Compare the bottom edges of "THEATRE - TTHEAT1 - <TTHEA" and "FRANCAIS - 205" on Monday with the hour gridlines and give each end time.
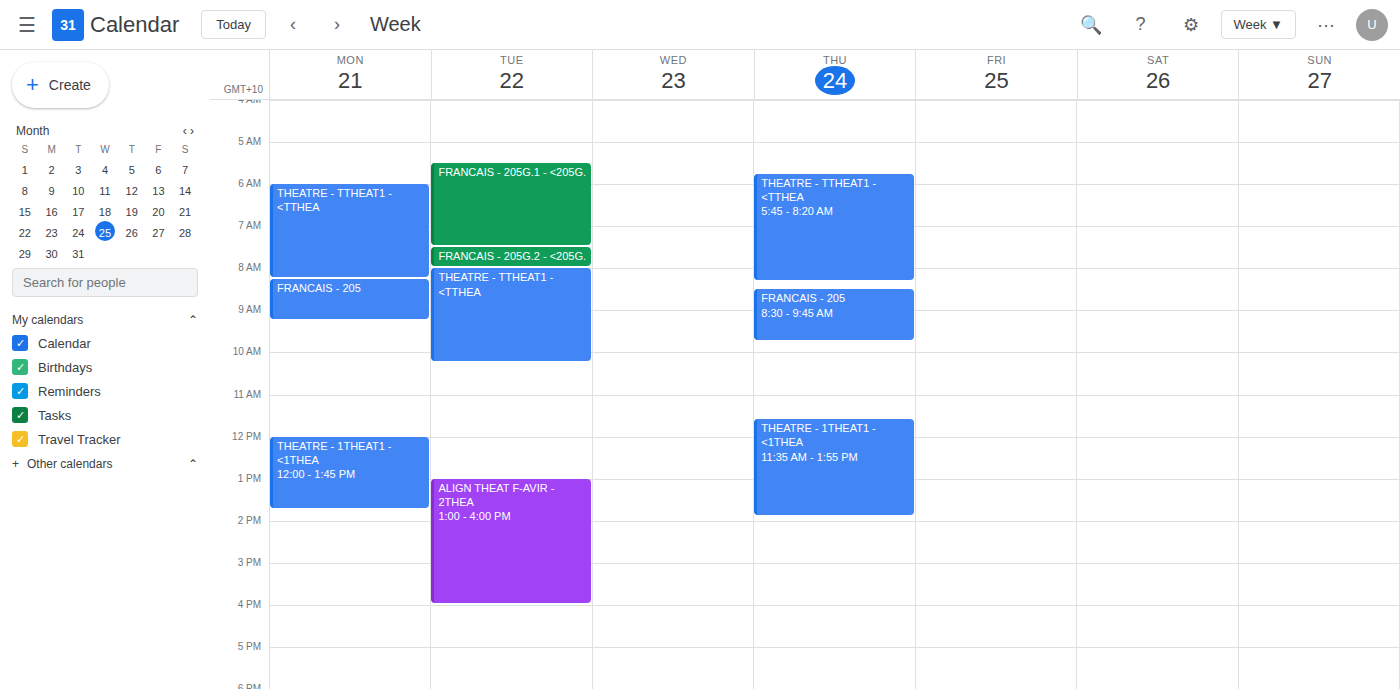
"THEATRE - TTHEAT1 - <TTHEA": 8:15 AM, neither: a quarter of the way from the 8 AM line to the 9 AM line. "FRANCAIS - 205": 9:15 AM, neither: a quarter of the way from the 9 AM line to the 10 AM line.